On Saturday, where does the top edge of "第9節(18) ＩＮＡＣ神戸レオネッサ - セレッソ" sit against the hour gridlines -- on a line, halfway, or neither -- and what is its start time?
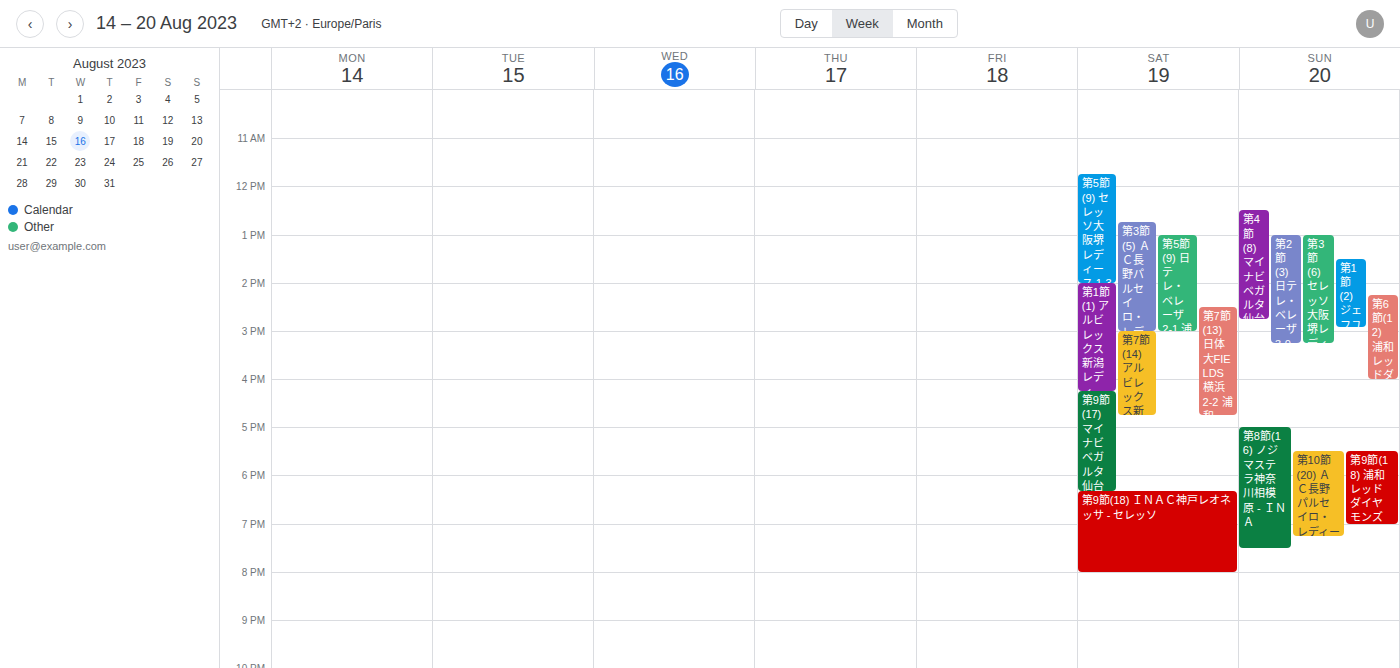
6:20 PM -- neither: 20 minutes below the 6 PM line and 40 minutes above the 7 PM line.